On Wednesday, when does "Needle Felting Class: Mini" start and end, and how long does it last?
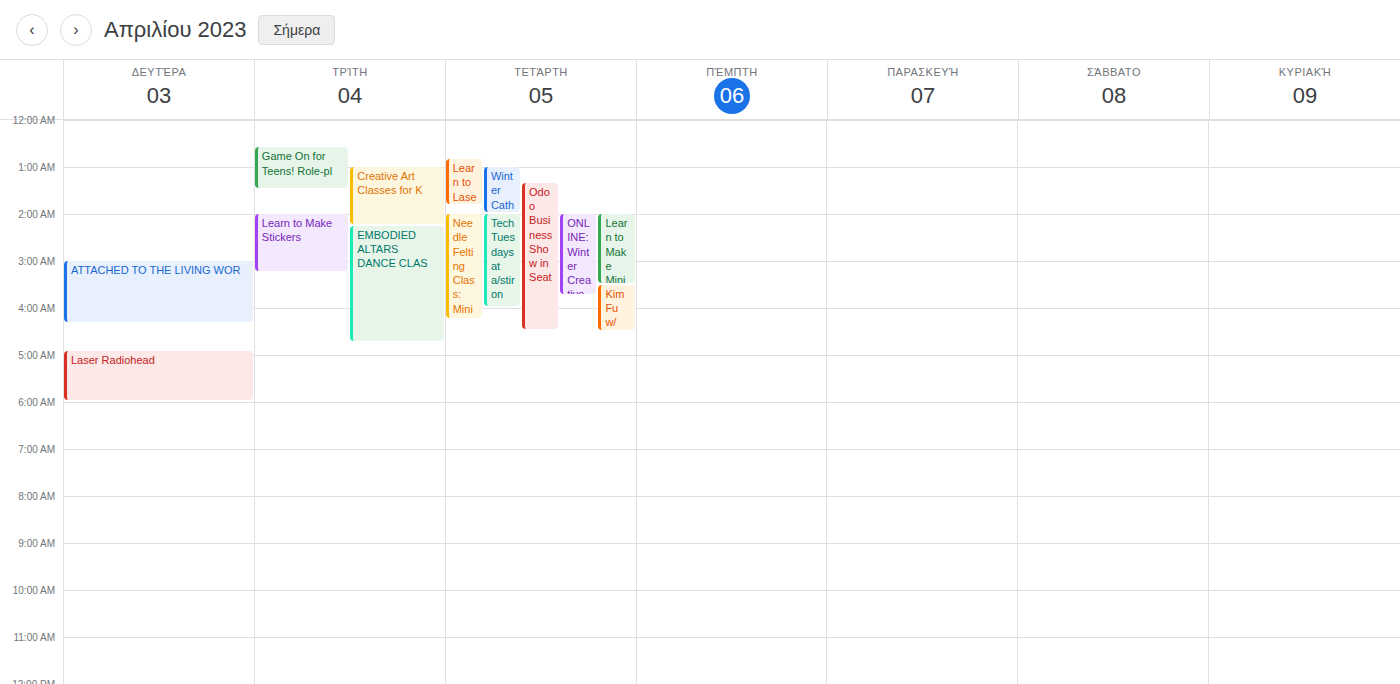
2:00 AM to 4:15 AM, 2 hours 15 minutes